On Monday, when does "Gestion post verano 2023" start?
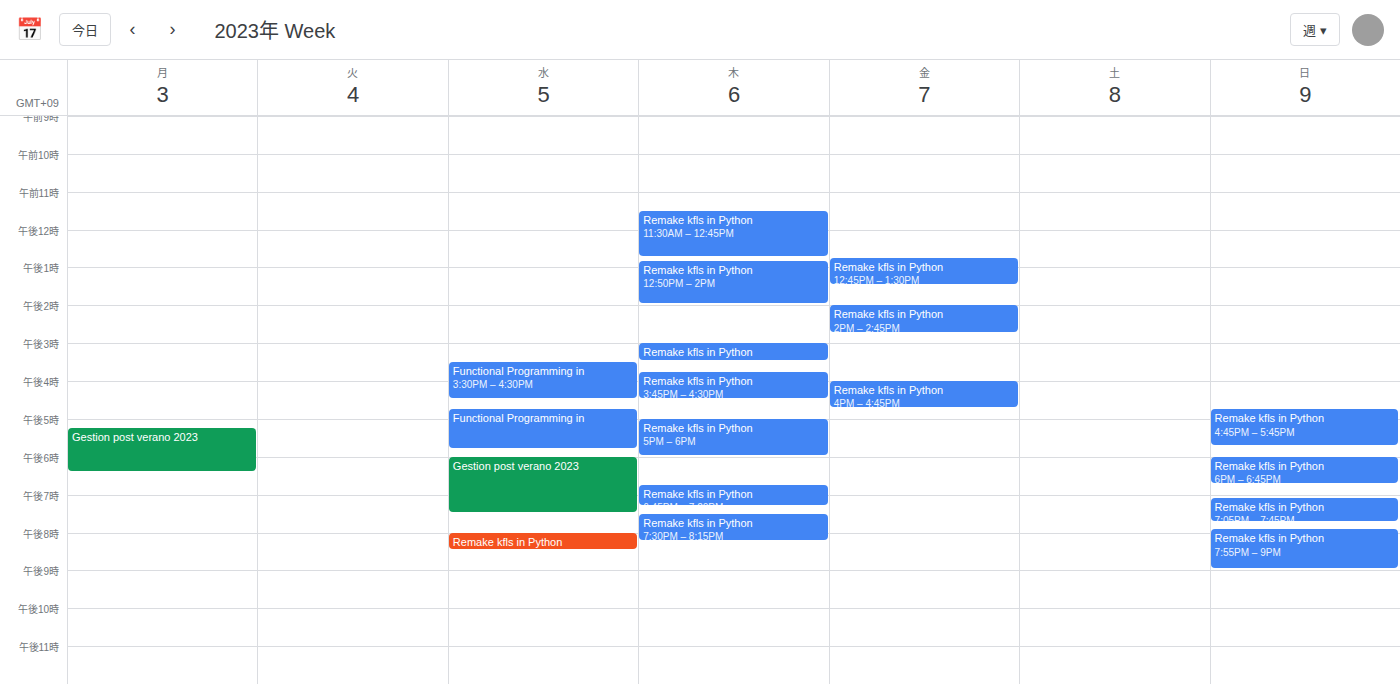
5:15 PM